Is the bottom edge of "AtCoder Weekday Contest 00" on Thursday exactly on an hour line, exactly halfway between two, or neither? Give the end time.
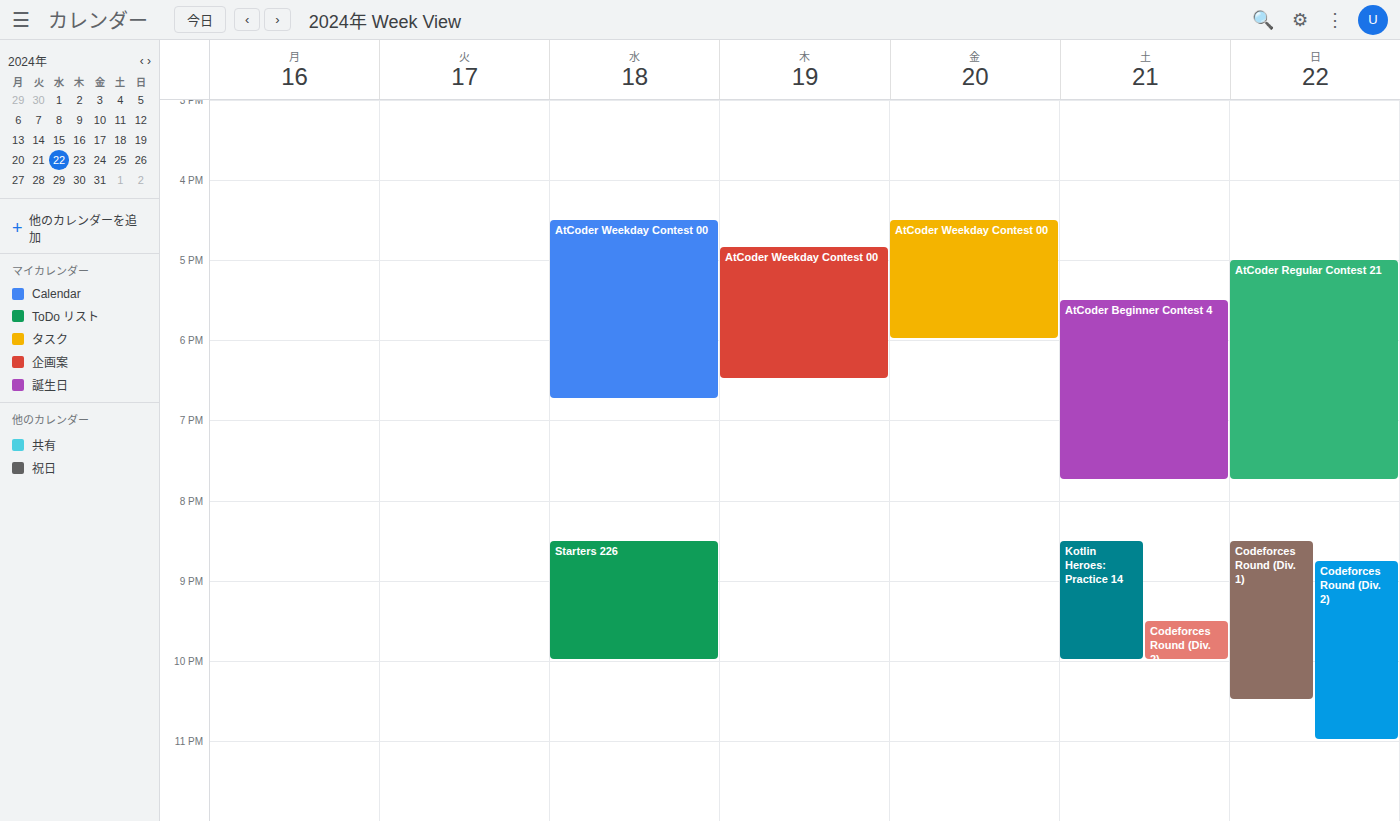
6:30 PM -- halfway between the 6 PM and 7 PM lines.